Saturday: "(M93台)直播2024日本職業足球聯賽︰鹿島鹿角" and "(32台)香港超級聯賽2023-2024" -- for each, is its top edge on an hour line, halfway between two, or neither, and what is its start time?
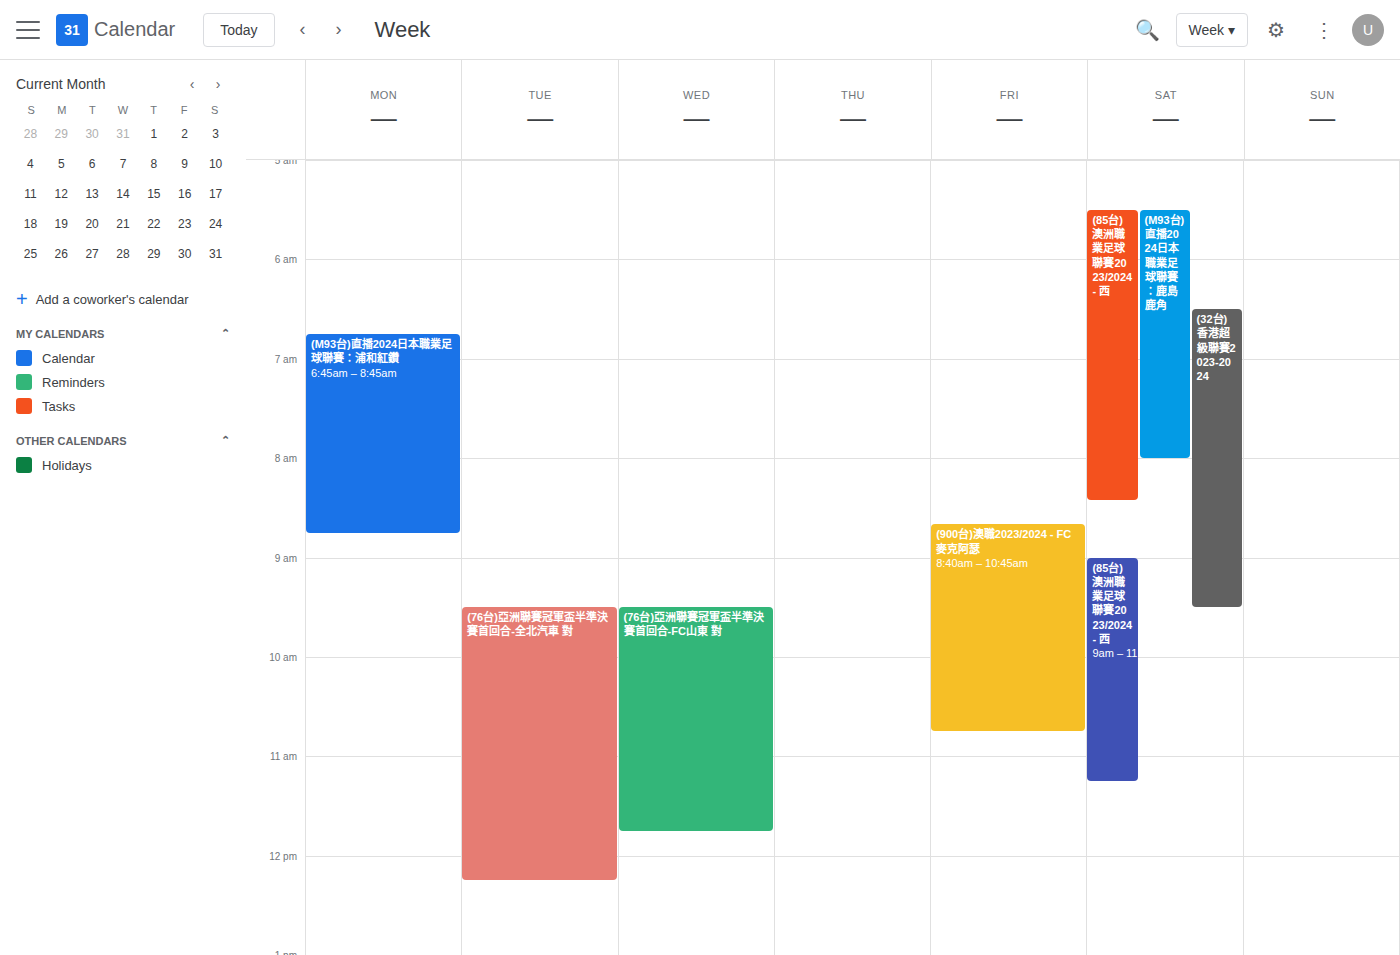
"(M93台)直播2024日本職業足球聯賽︰鹿島鹿角": 05:30, halfway between the 05:00 and 06:00 lines. "(32台)香港超級聯賽2023-2024": 06:30, halfway between the 06:00 and 07:00 lines.